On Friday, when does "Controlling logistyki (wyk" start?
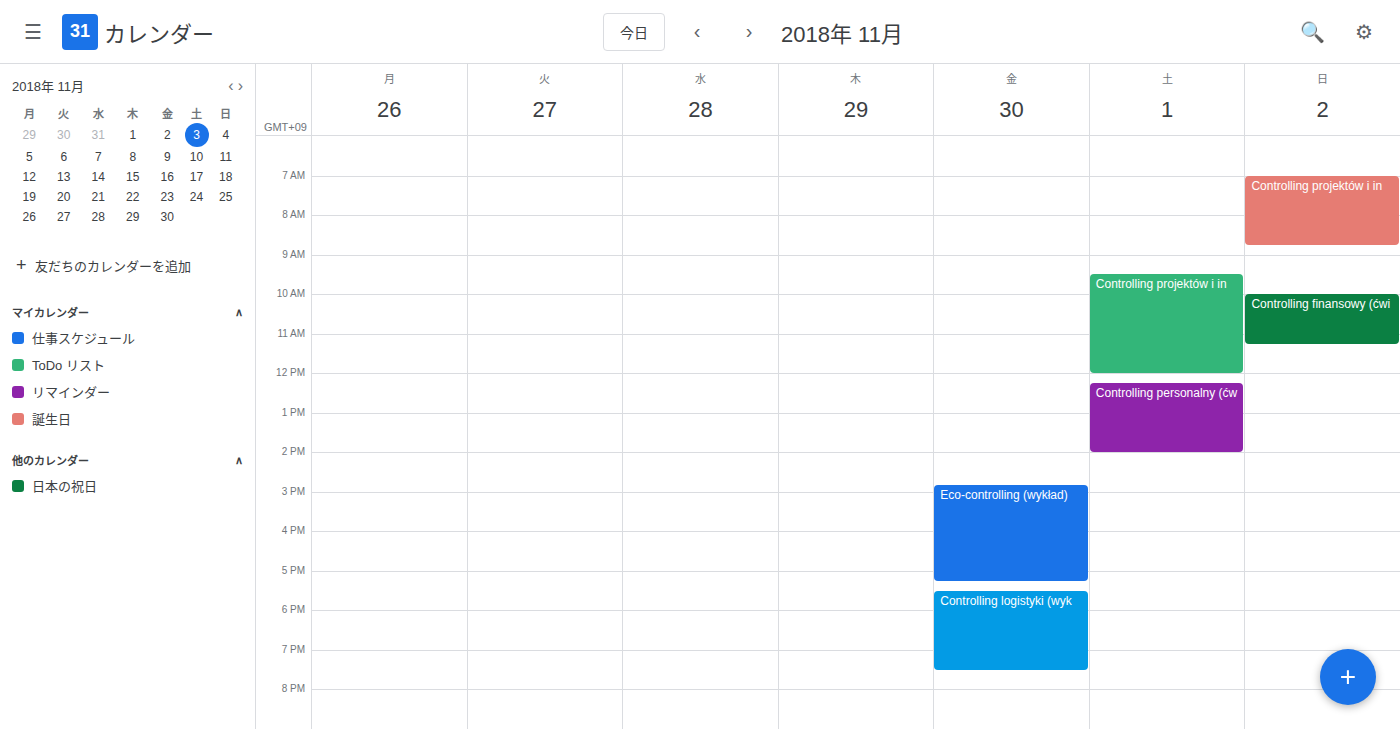
5:30 PM